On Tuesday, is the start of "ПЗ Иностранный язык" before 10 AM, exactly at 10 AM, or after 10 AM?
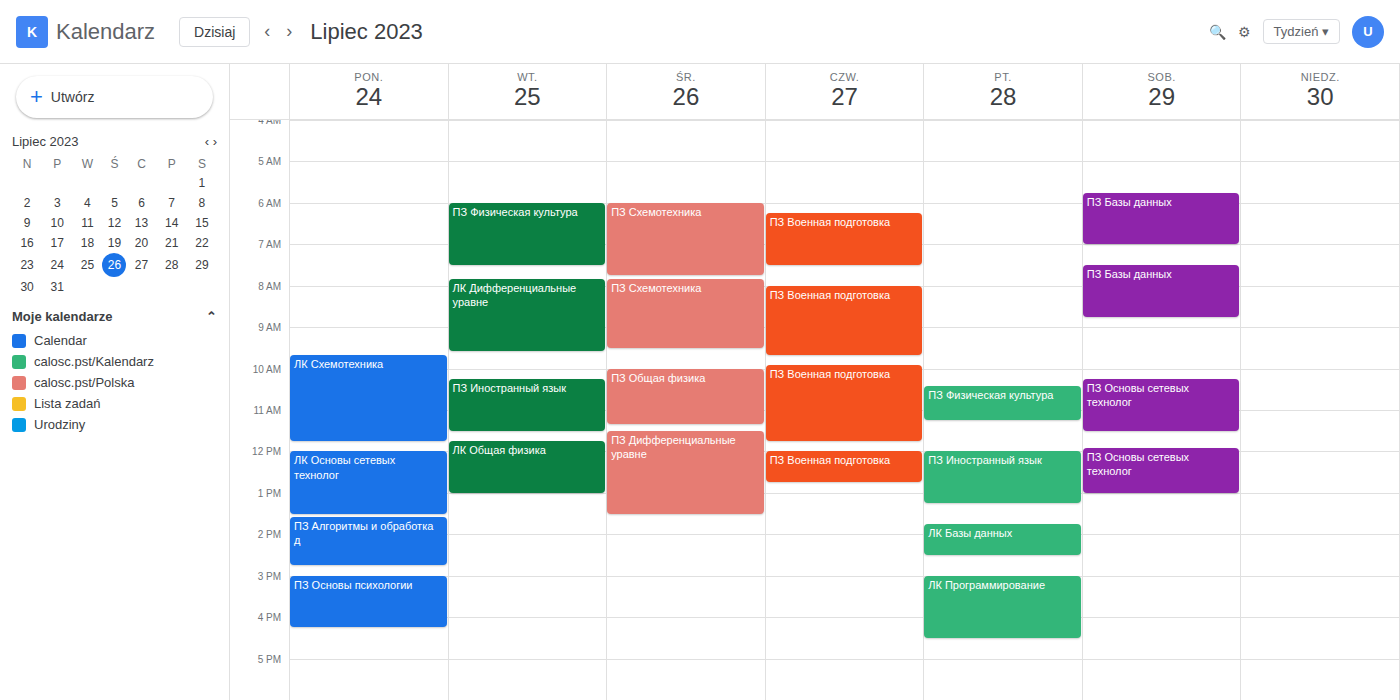
10:15 AM -- after 10 AM, 15 minutes below the 10 AM line.